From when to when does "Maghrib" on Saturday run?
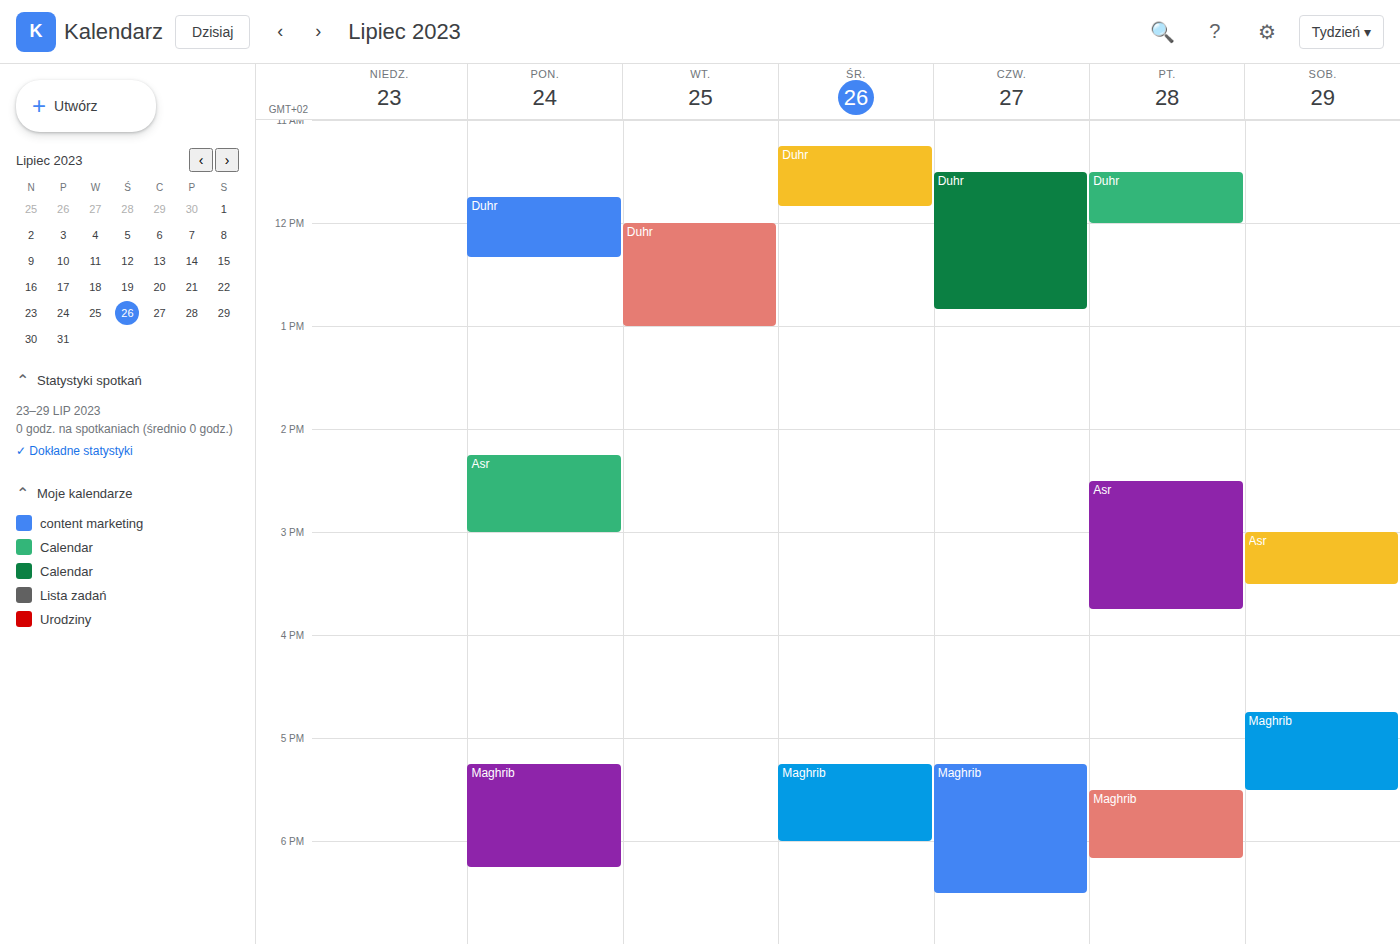
4:45 PM to 5:30 PM